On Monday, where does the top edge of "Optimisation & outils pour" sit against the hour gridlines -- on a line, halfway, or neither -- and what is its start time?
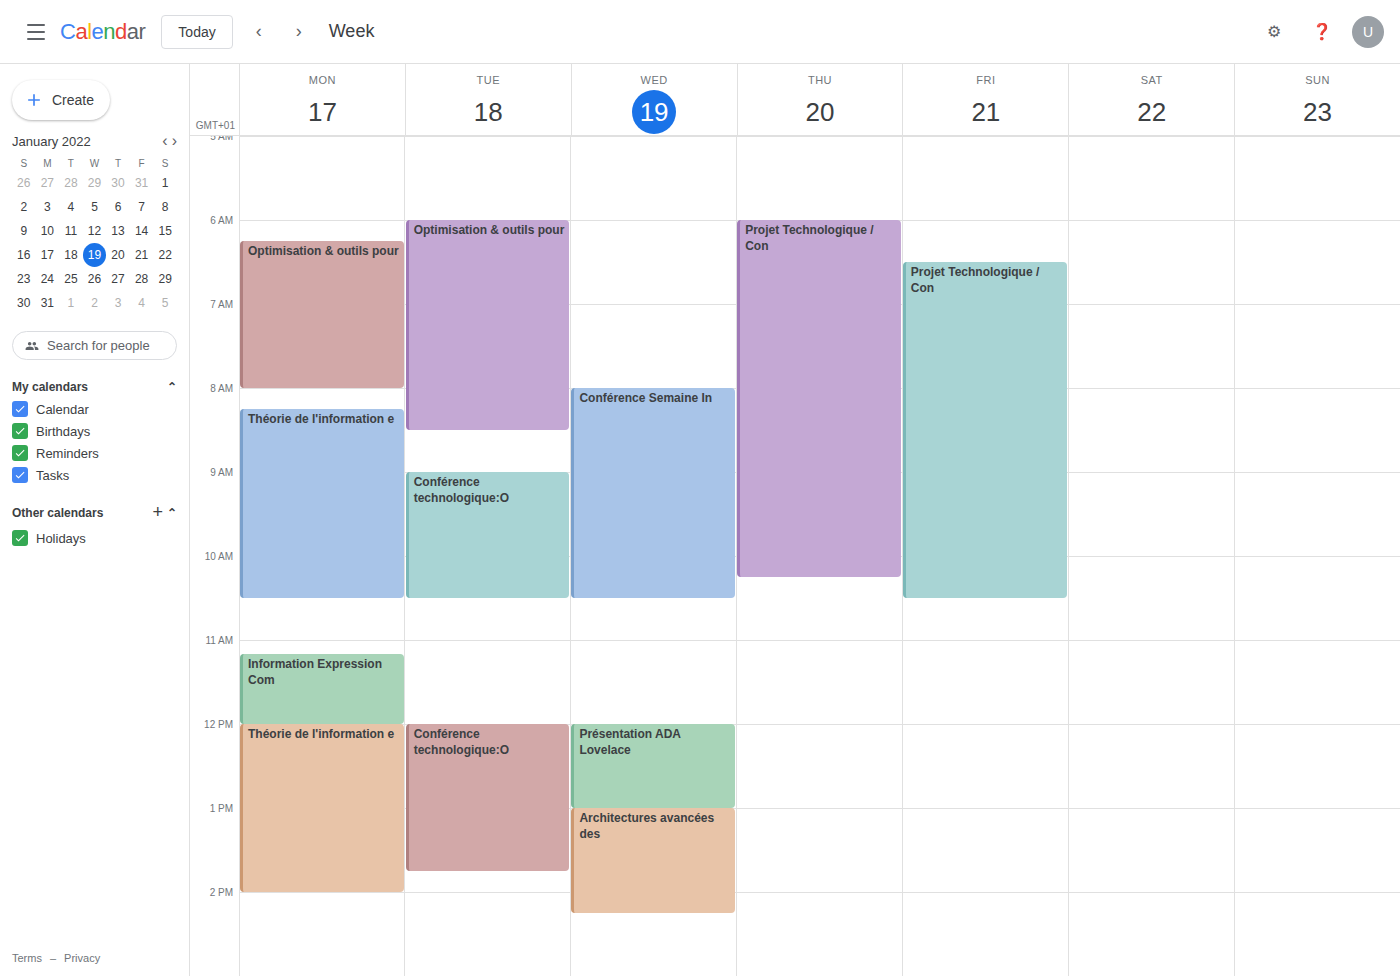
6:15 AM -- neither: a quarter of the way from the 6 AM line to the 7 AM line.